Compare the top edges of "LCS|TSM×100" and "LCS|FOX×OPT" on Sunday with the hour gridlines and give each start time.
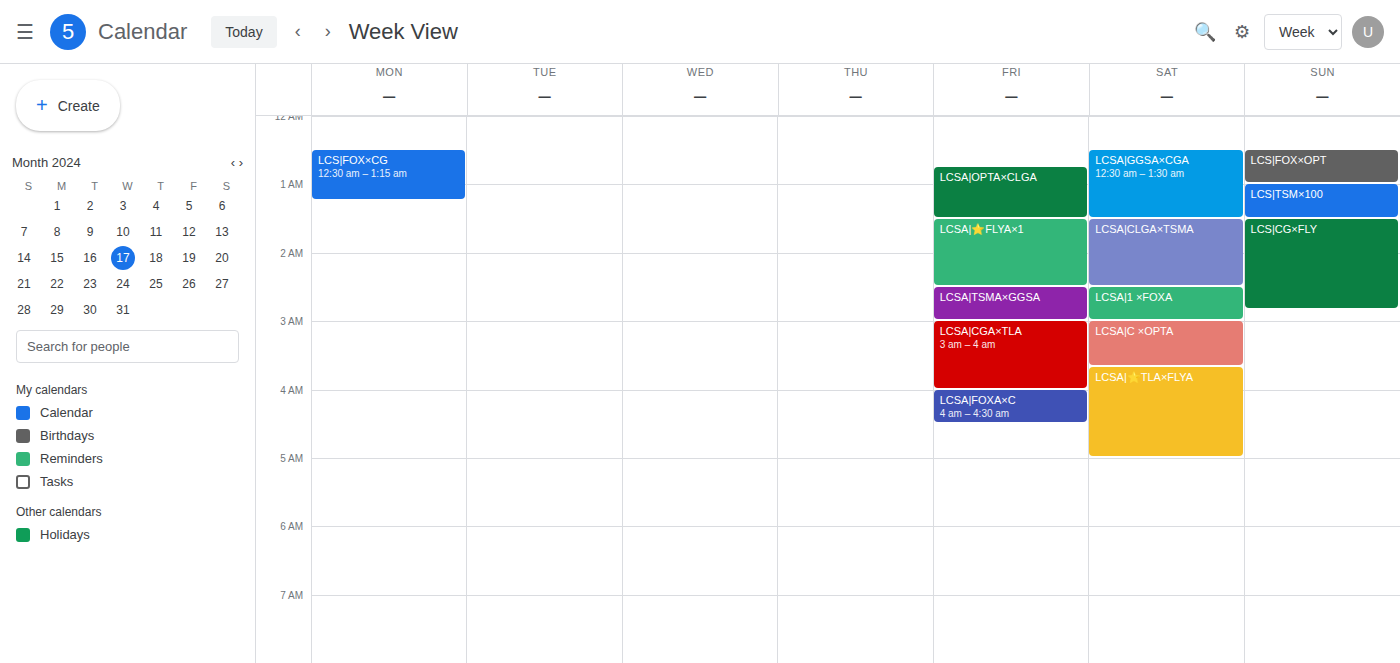
"LCS|TSM×100": 1:00 AM, exactly on the 1 AM line. "LCS|FOX×OPT": 12:30 AM, halfway between the 12 AM and 1 AM lines.